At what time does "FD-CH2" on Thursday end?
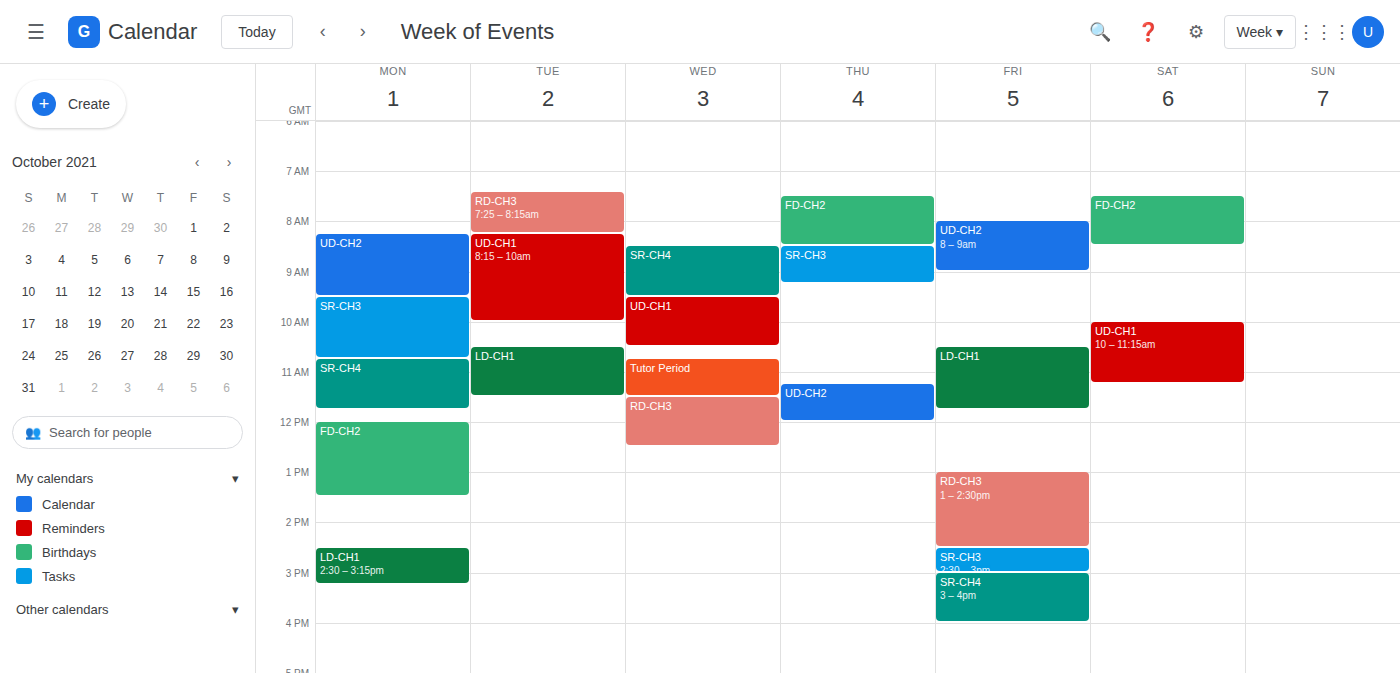
8:30 AM